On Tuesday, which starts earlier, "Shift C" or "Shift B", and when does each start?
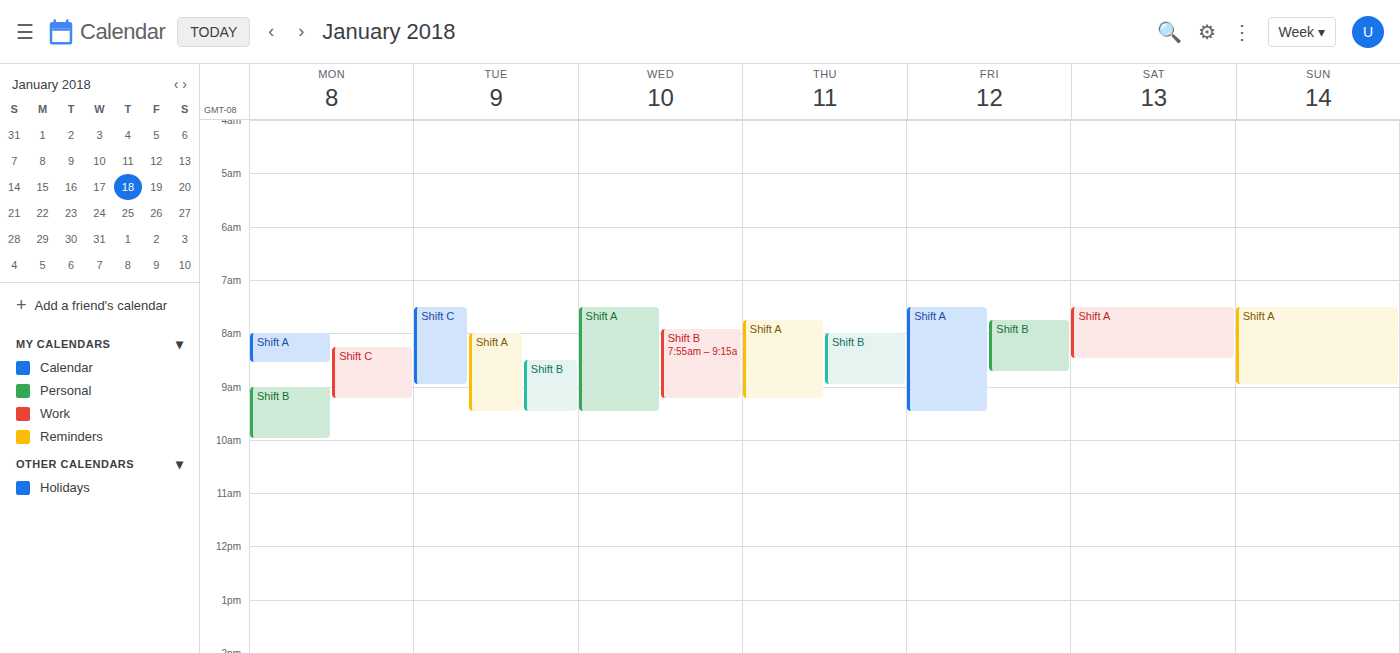
"Shift C" 7:30 AM; "Shift B" 8:30 AM.